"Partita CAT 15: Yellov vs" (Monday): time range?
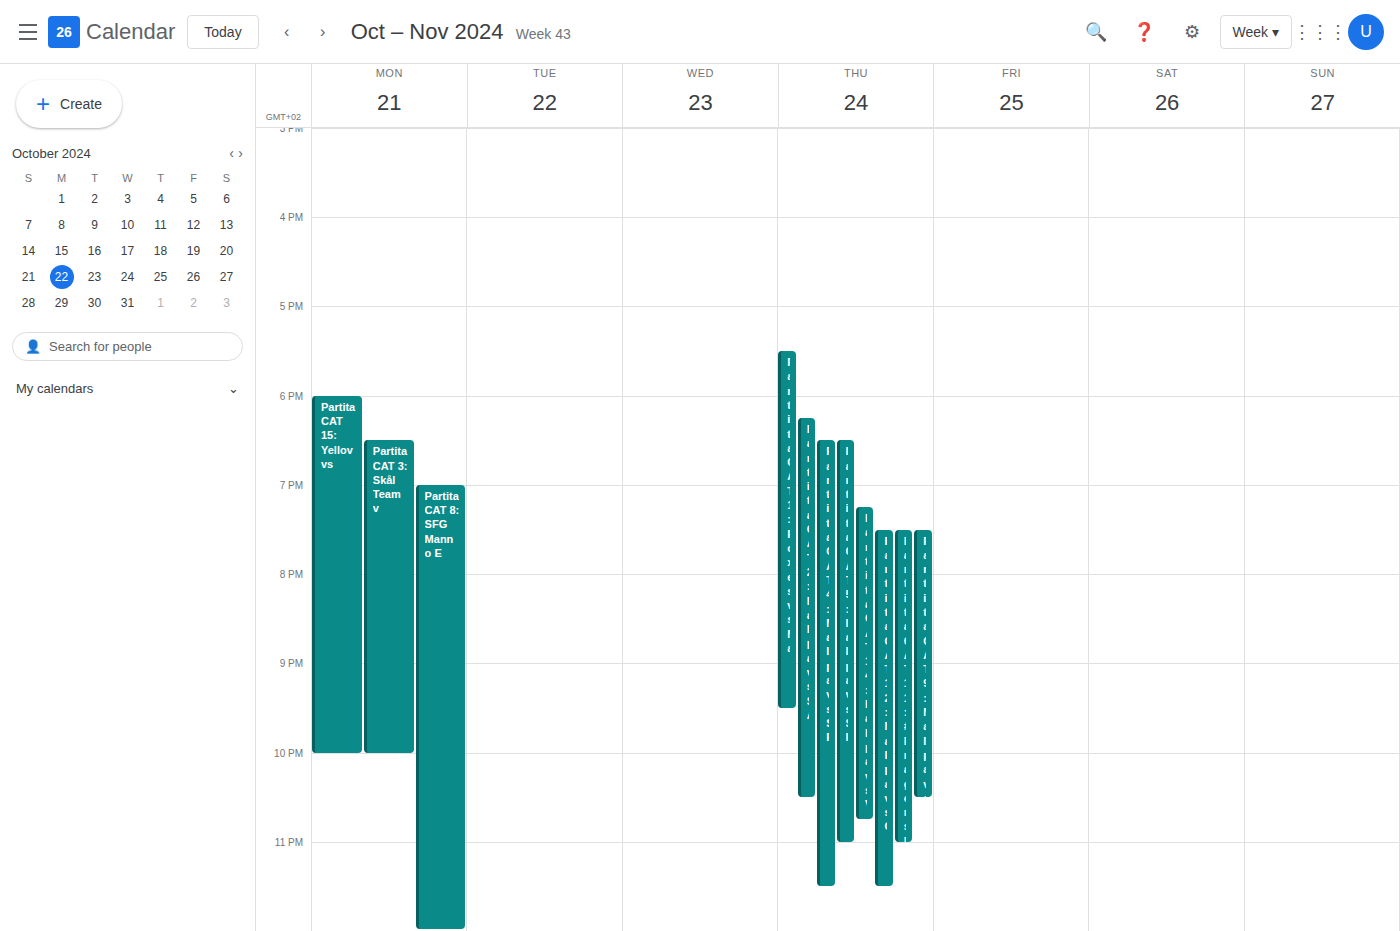
6:00 PM to 10:00 PM